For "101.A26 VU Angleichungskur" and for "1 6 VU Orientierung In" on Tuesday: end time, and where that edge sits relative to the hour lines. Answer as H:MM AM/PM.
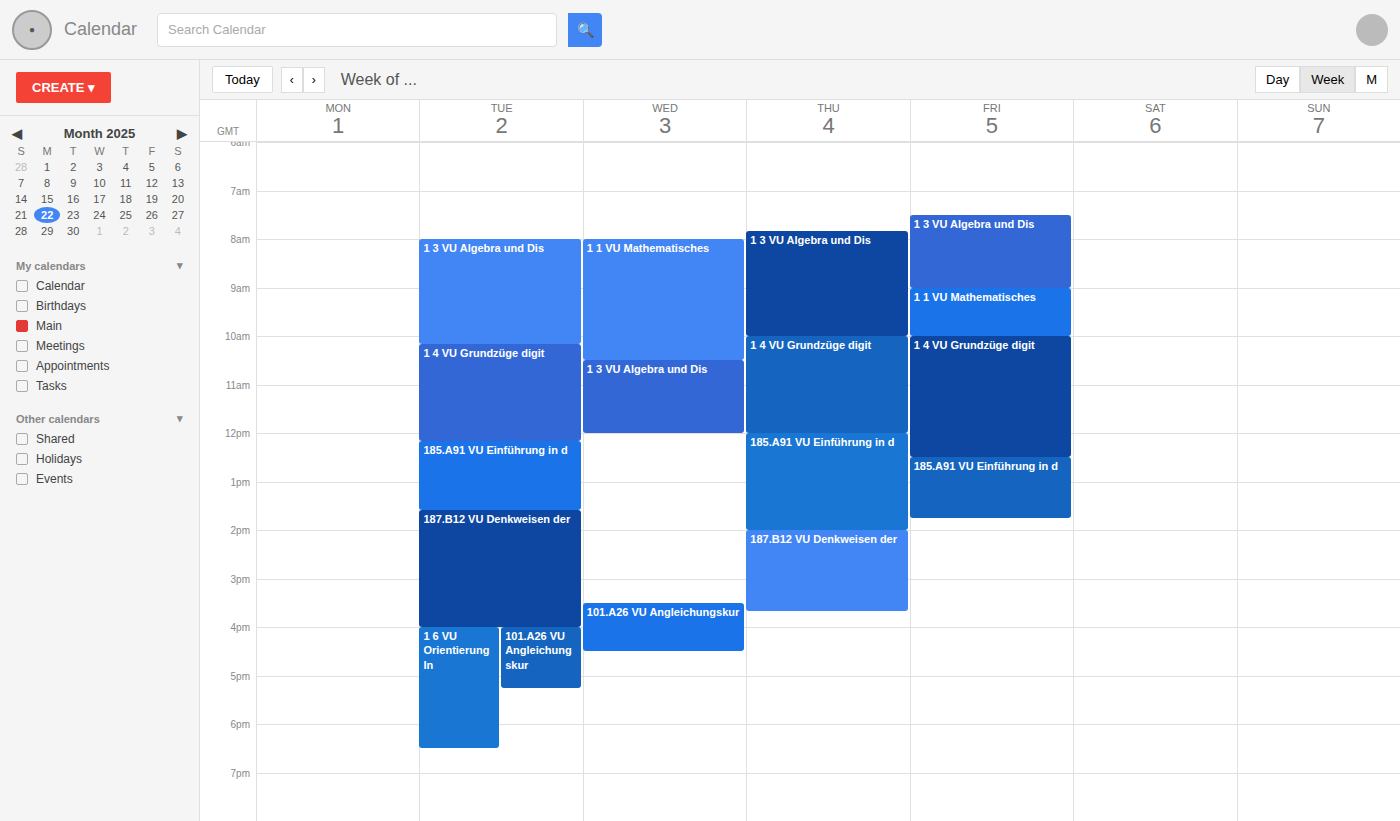
"101.A26 VU Angleichungskur": 5:15 PM, neither: a quarter of the way from the 5 PM line to the 6 PM line. "1 6 VU Orientierung In": 6:30 PM, halfway between the 6 PM and 7 PM lines.